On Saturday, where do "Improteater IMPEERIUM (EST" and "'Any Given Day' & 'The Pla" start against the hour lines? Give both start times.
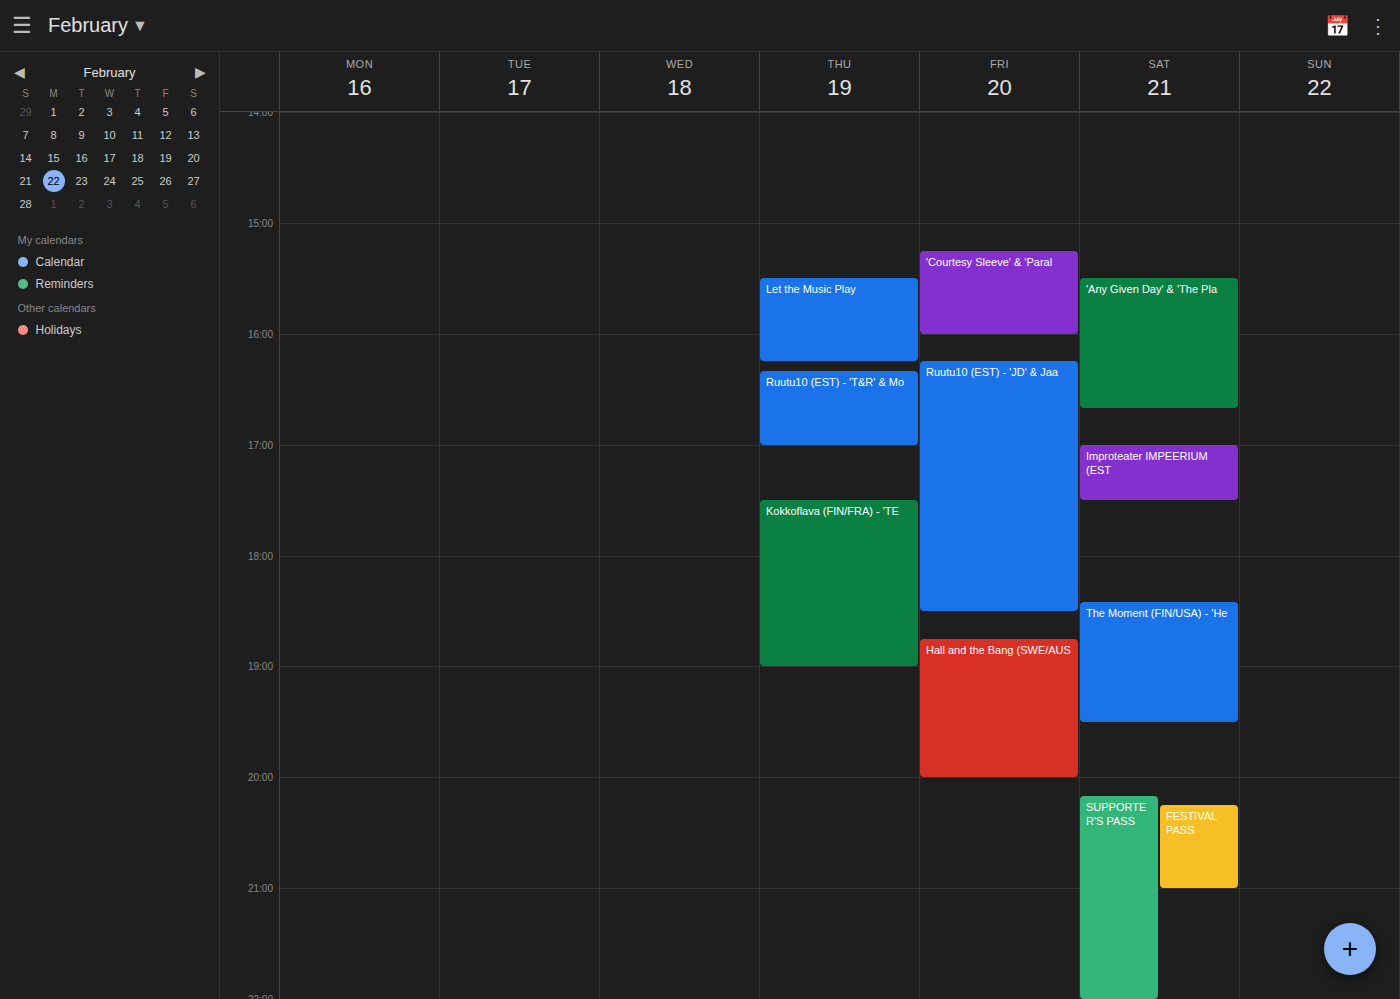
"Improteater IMPEERIUM (EST": 5:00 PM, exactly on the 5 PM line. "'Any Given Day' & 'The Pla": 3:30 PM, halfway between the 3 PM and 4 PM lines.